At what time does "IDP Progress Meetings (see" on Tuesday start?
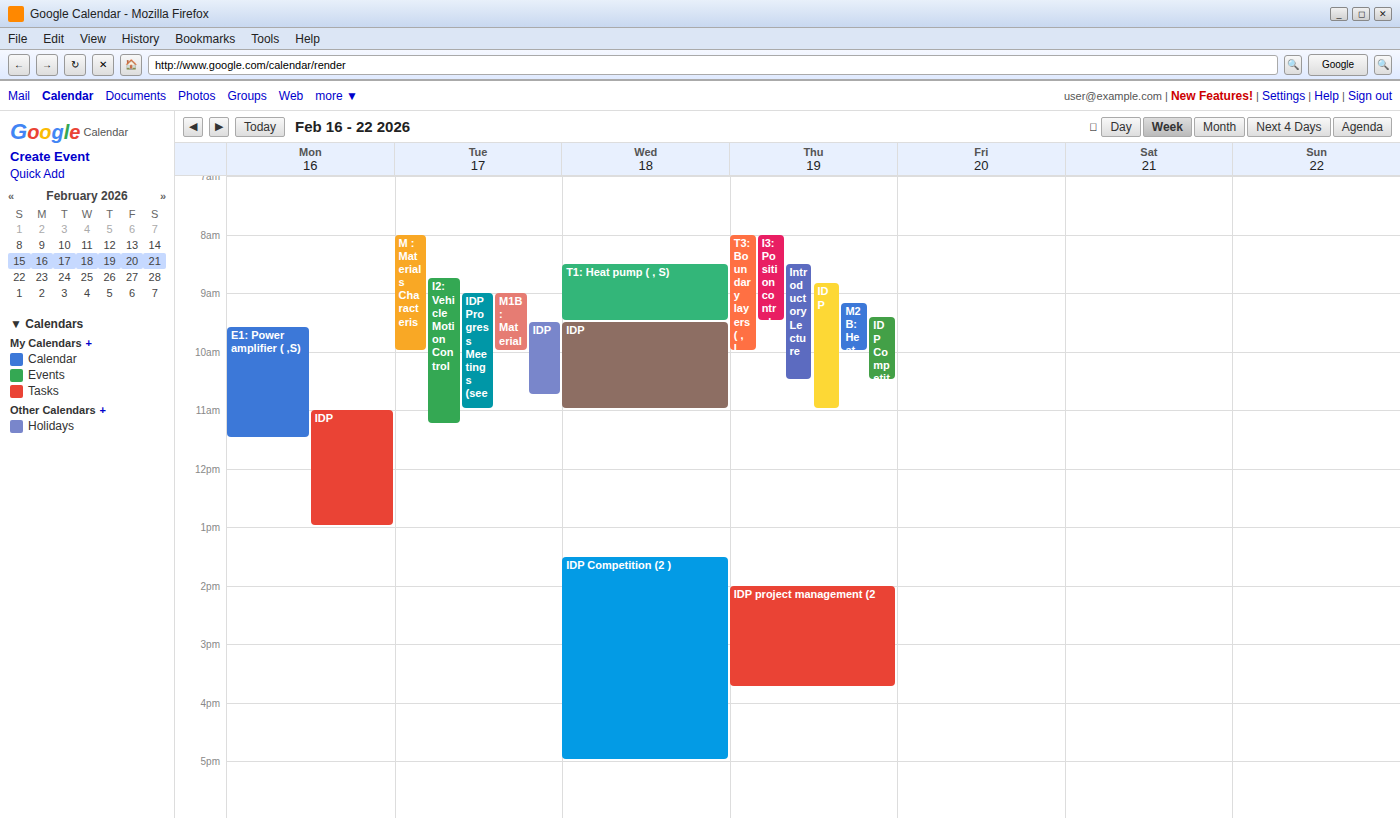
9:00 AM